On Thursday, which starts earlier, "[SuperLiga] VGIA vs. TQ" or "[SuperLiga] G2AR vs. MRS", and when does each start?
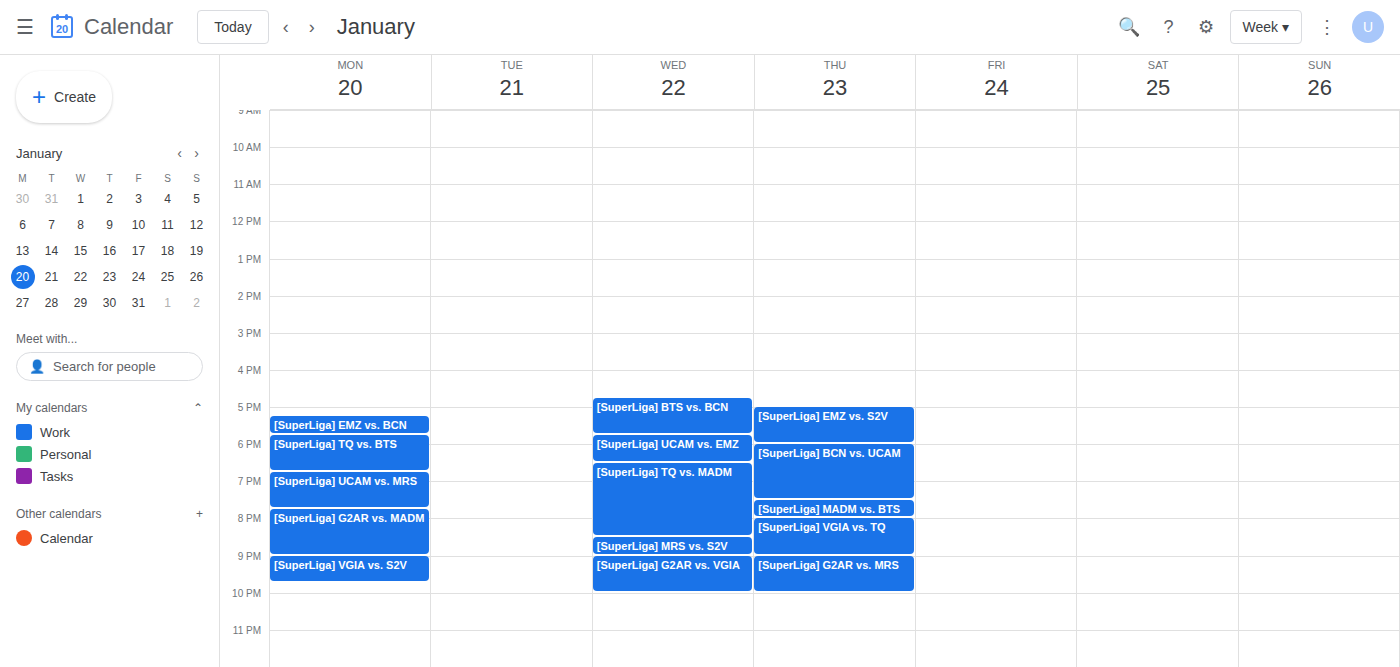
"[SuperLiga] VGIA vs. TQ" 8:00 PM; "[SuperLiga] G2AR vs. MRS" 9:00 PM.